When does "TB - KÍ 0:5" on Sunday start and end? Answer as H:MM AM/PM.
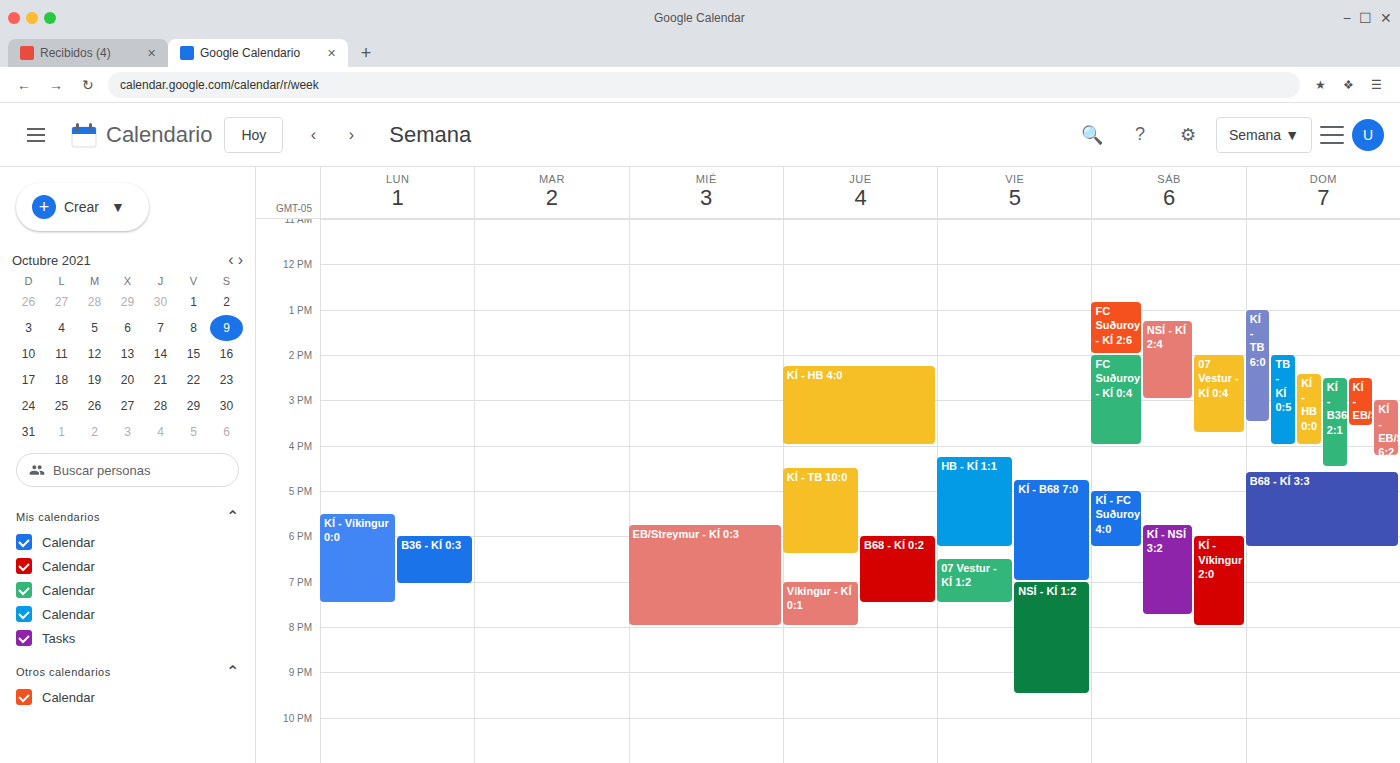
2:00 PM to 4:00 PM